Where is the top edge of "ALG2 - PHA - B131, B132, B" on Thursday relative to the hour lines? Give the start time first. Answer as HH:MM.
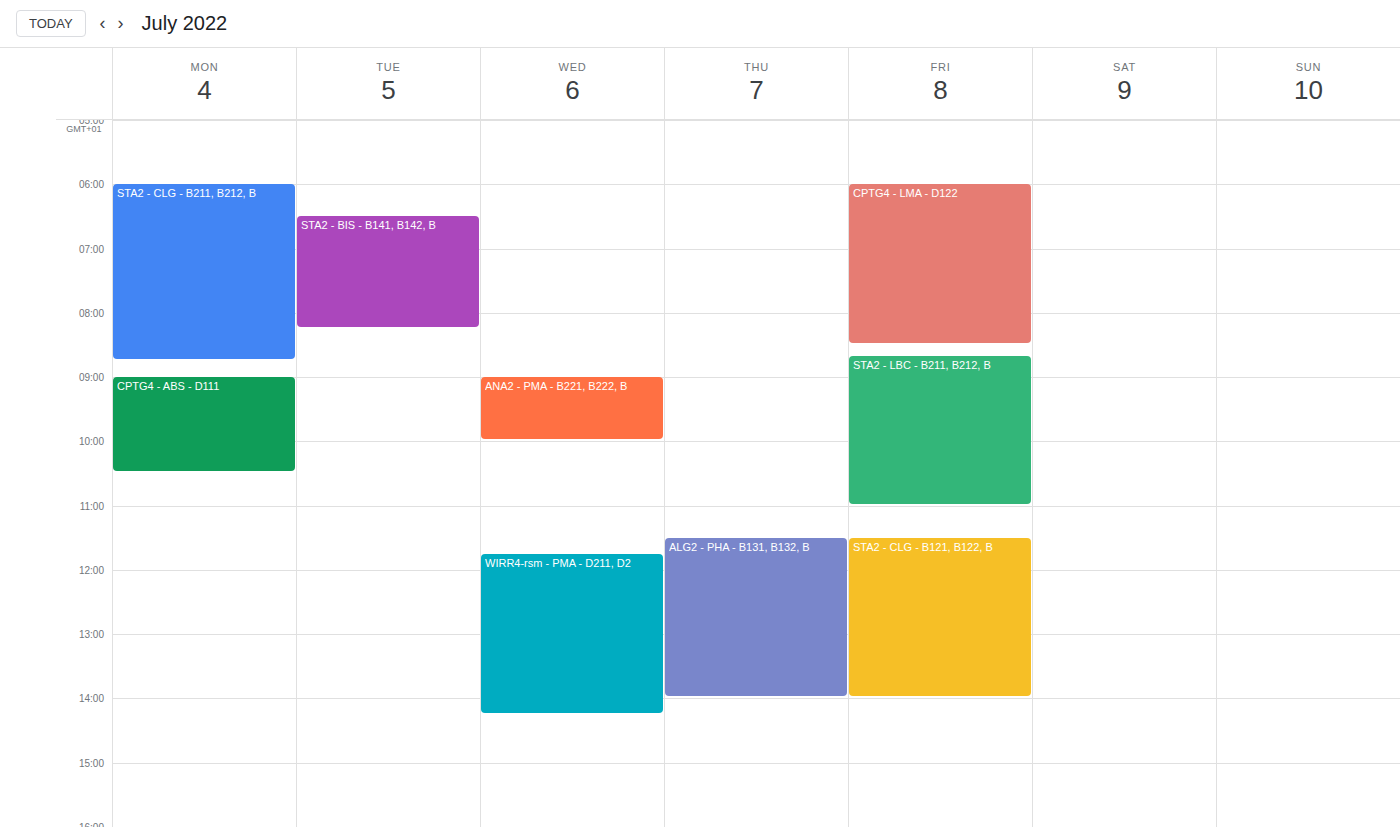
11:30 -- halfway between the 11:00 and 12:00 lines.